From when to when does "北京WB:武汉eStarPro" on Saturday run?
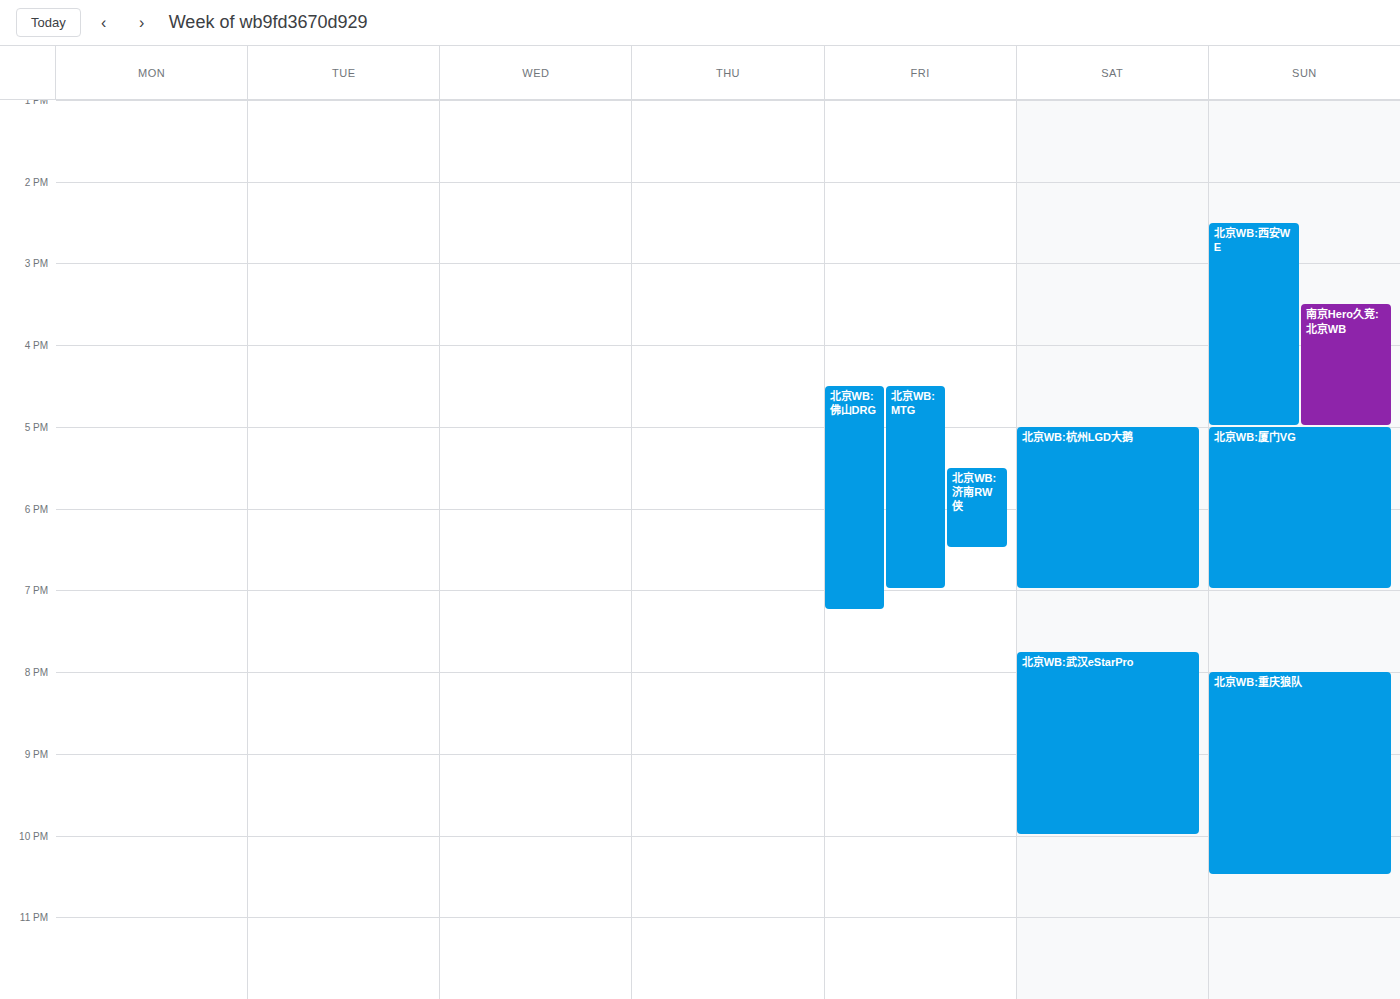
7:45 PM to 10:00 PM